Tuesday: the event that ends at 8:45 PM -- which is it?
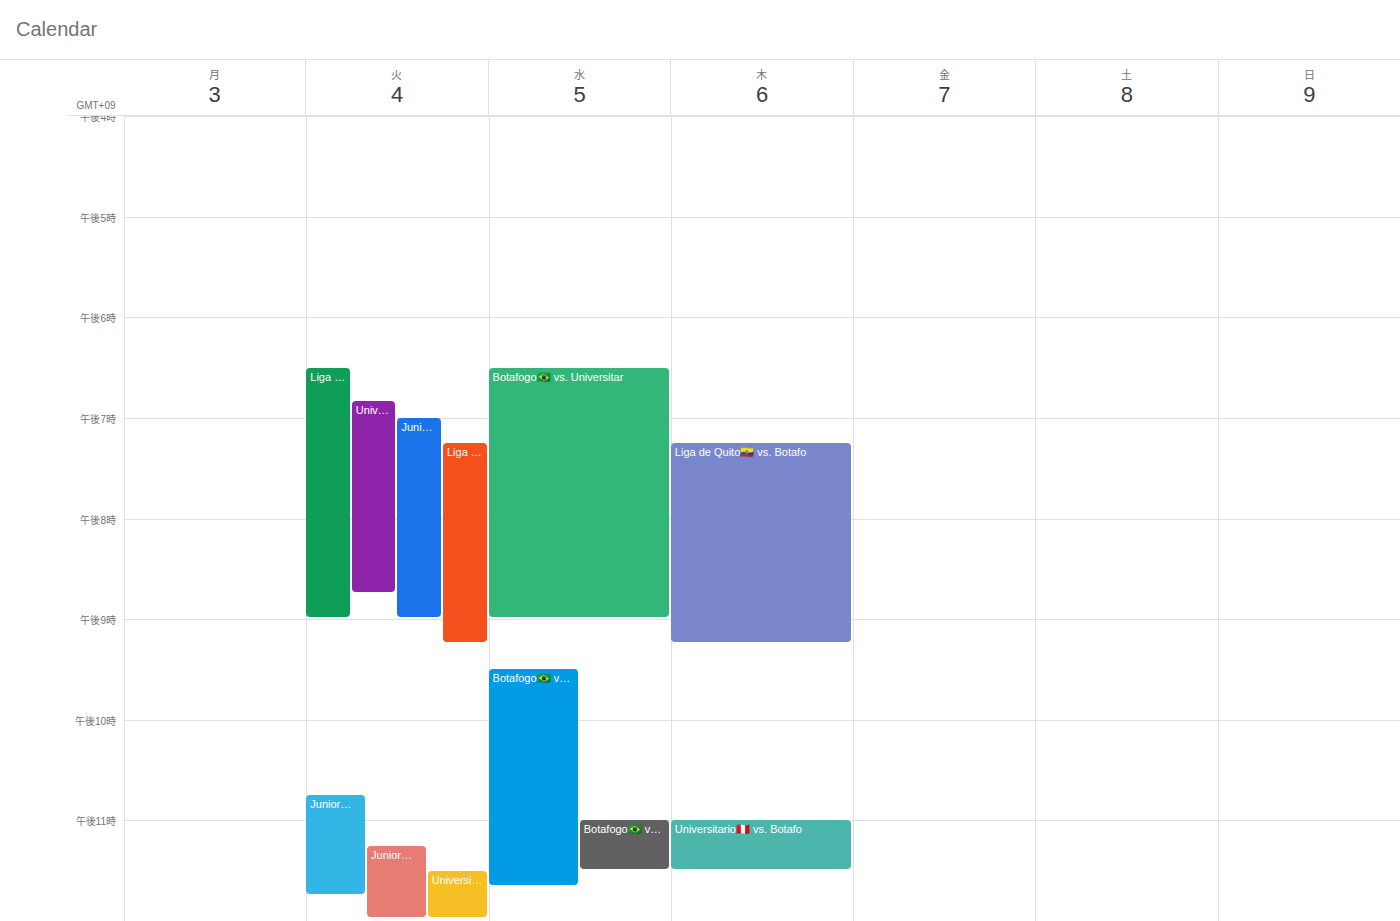
"Universitario🇵🇪 vs. Liga d"